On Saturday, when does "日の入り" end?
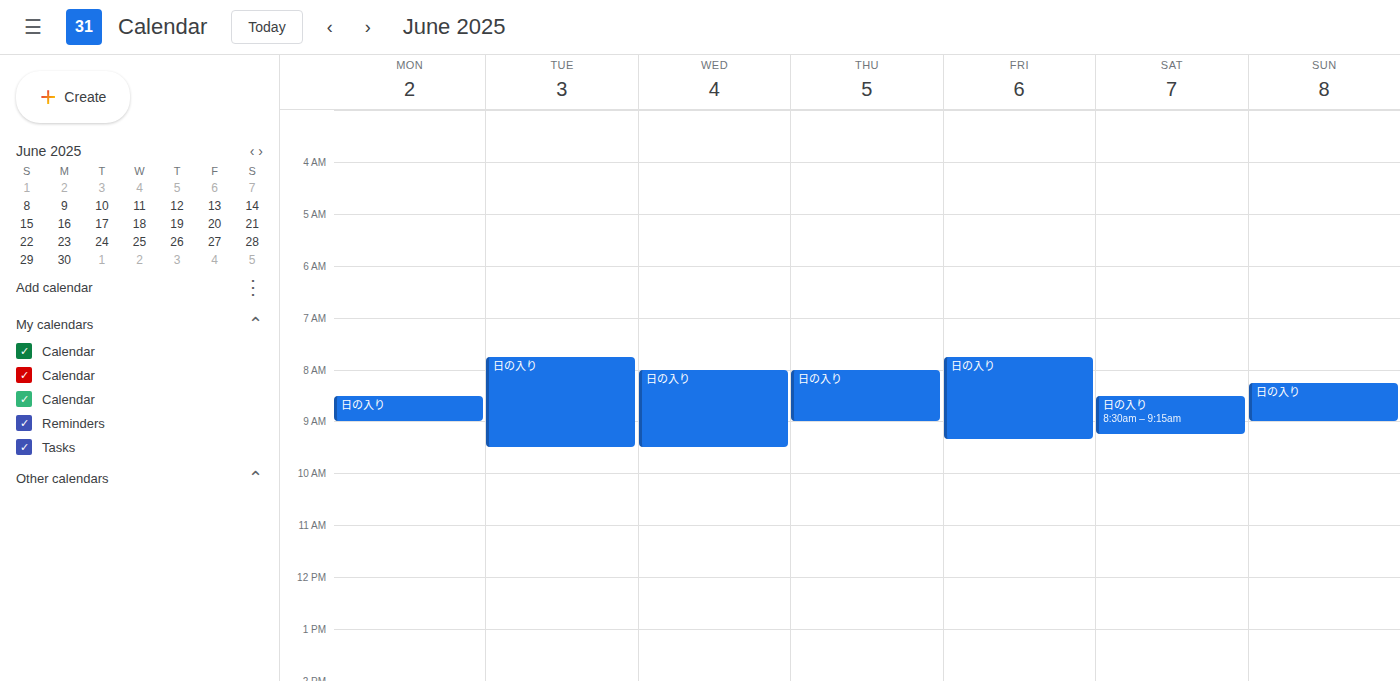
9:15 AM